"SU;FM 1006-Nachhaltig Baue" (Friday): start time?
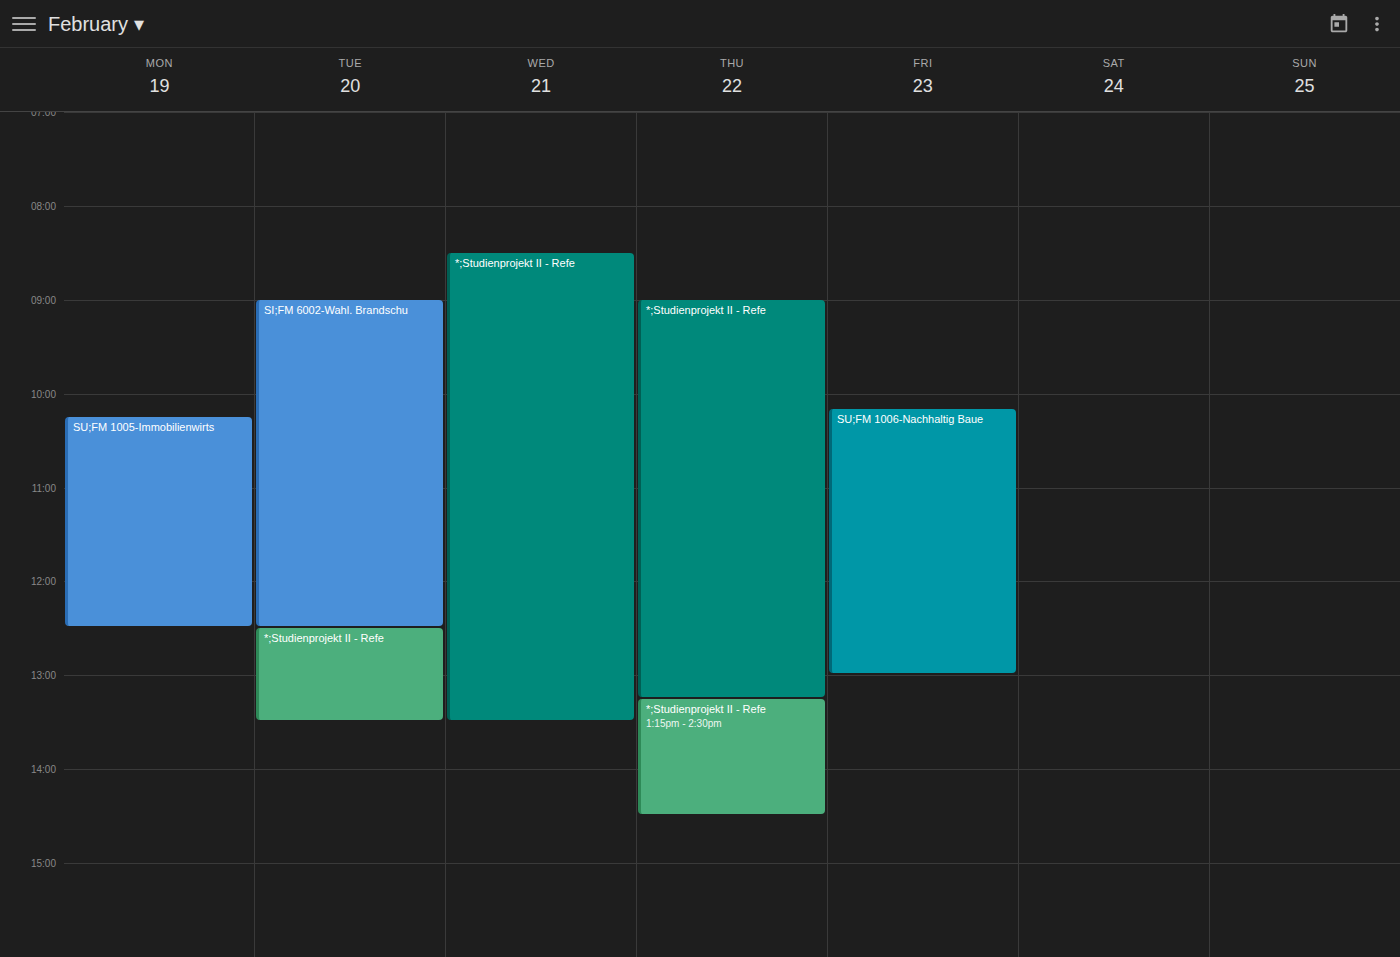
10:10 AM